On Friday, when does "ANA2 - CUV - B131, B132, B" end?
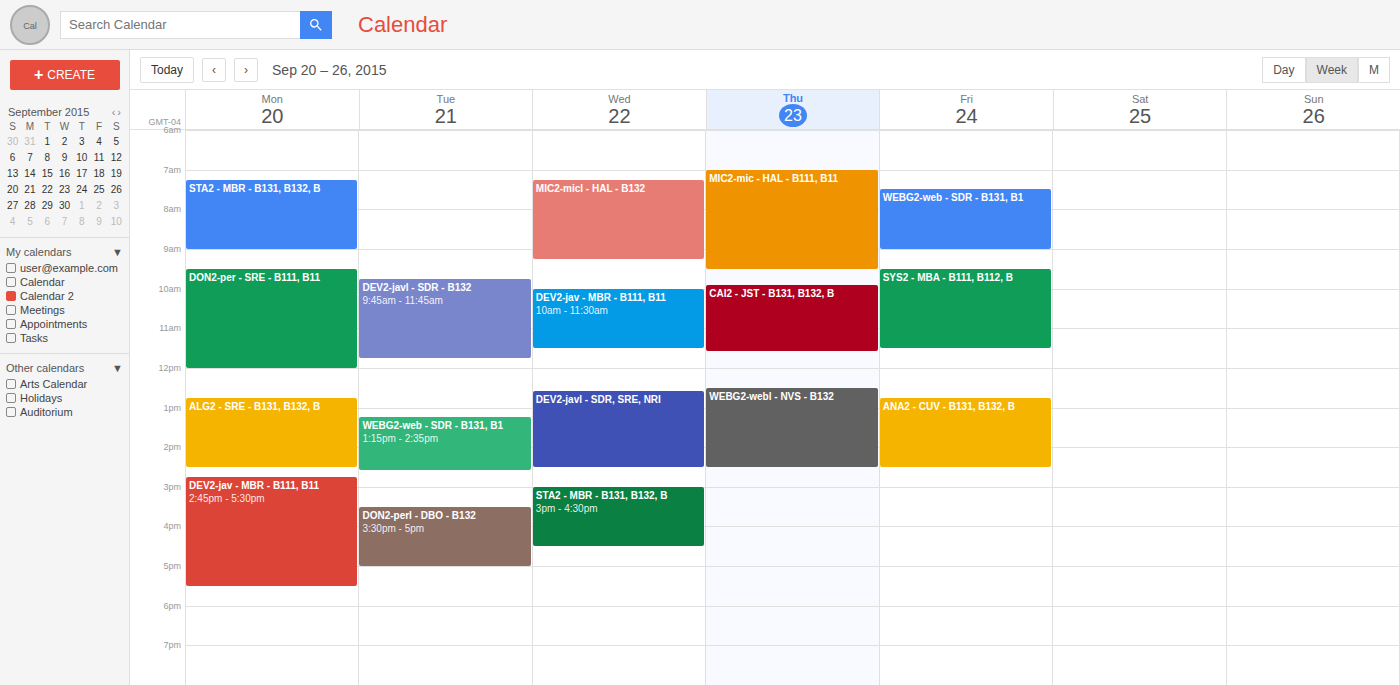
2:30 PM